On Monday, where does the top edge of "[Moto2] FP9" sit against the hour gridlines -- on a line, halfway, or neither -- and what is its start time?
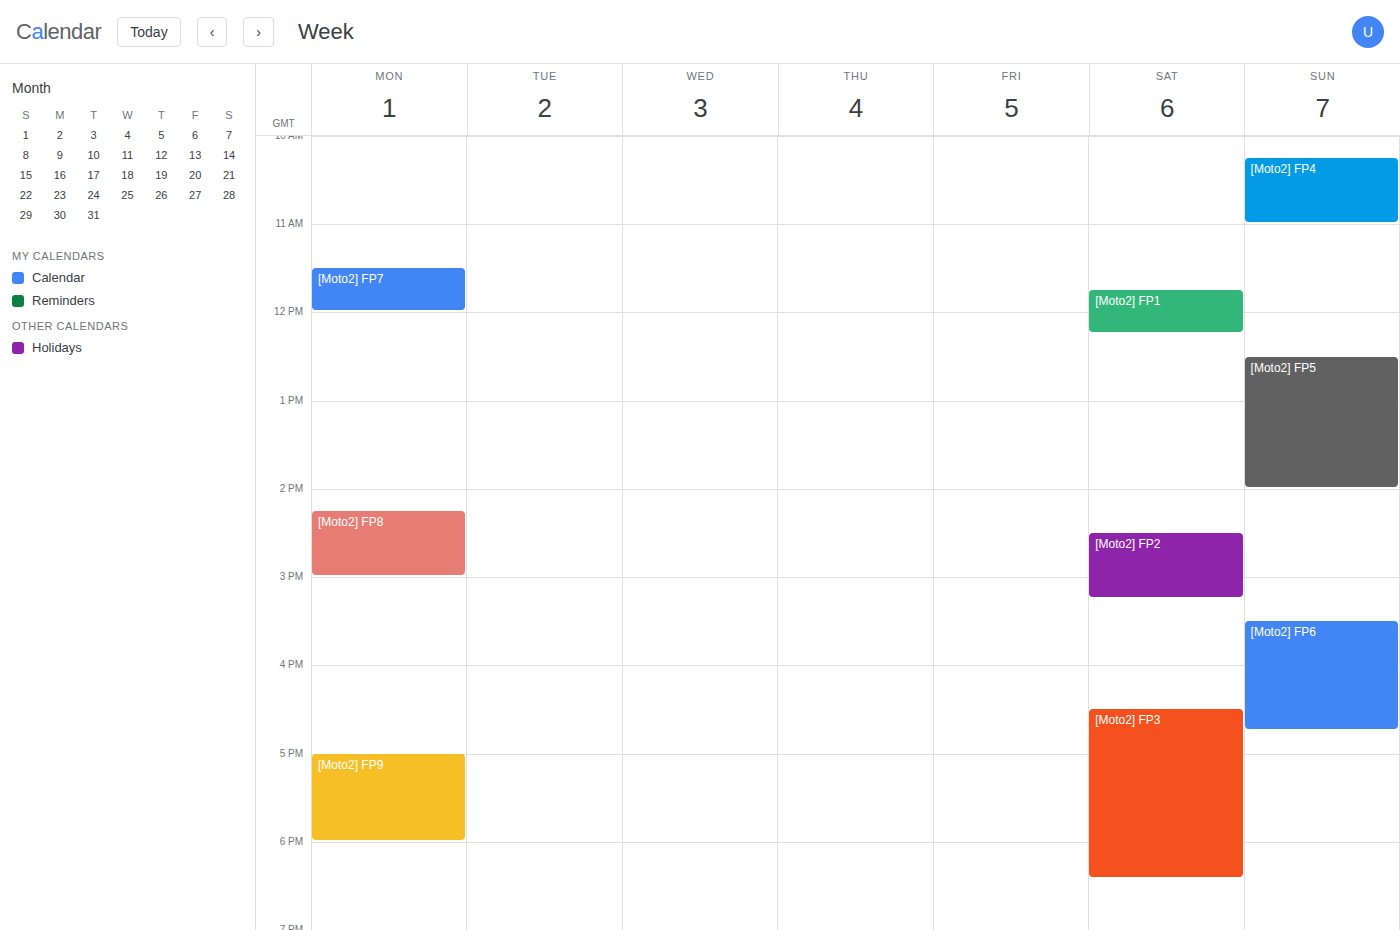
17:00 -- exactly on the 17:00 line.